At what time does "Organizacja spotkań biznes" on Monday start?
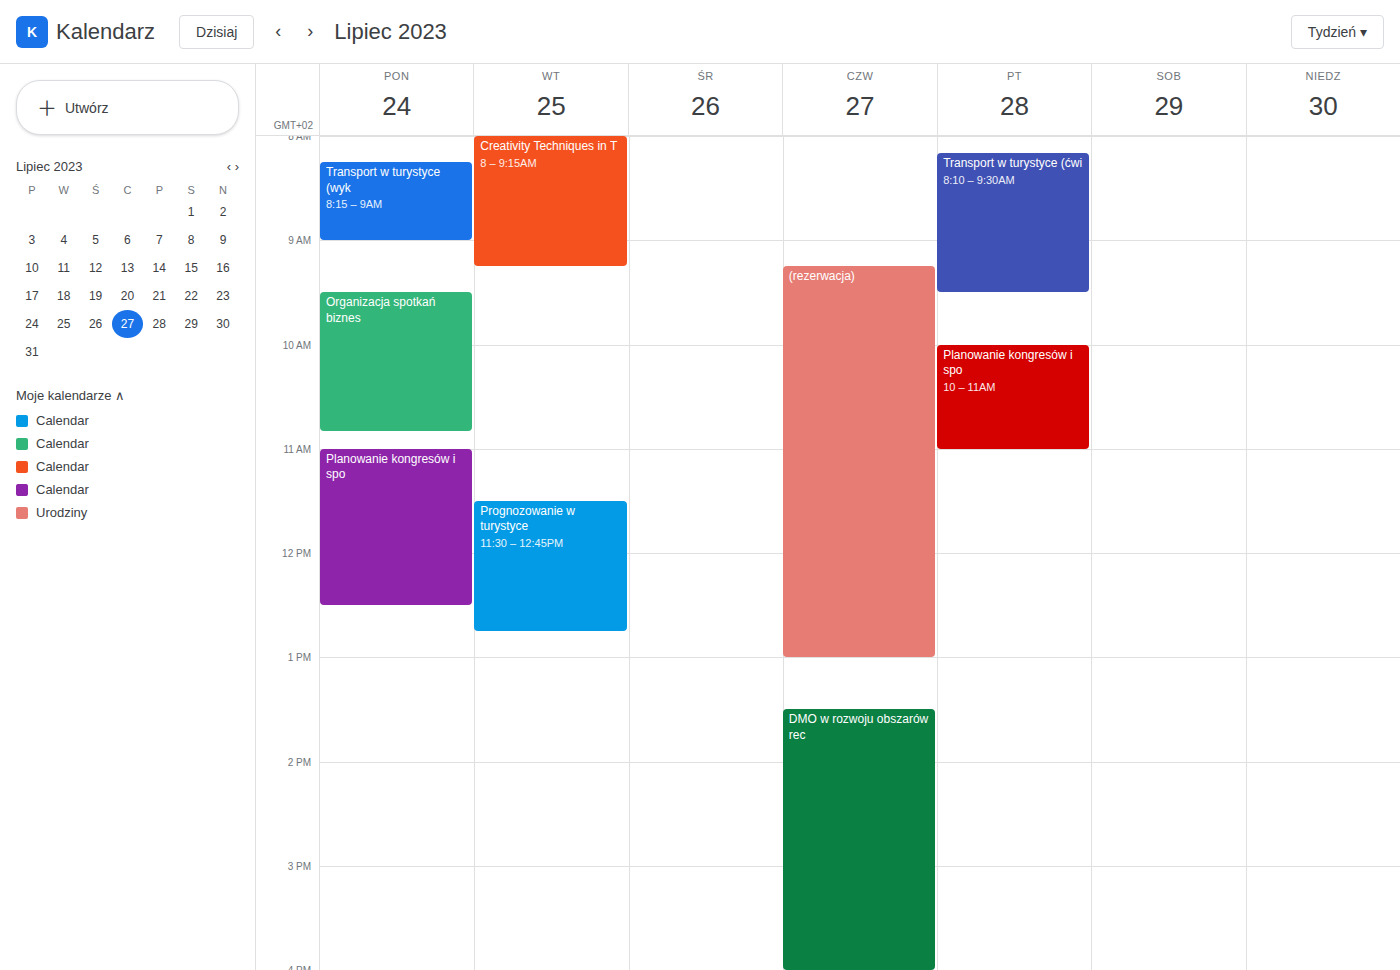
09:30